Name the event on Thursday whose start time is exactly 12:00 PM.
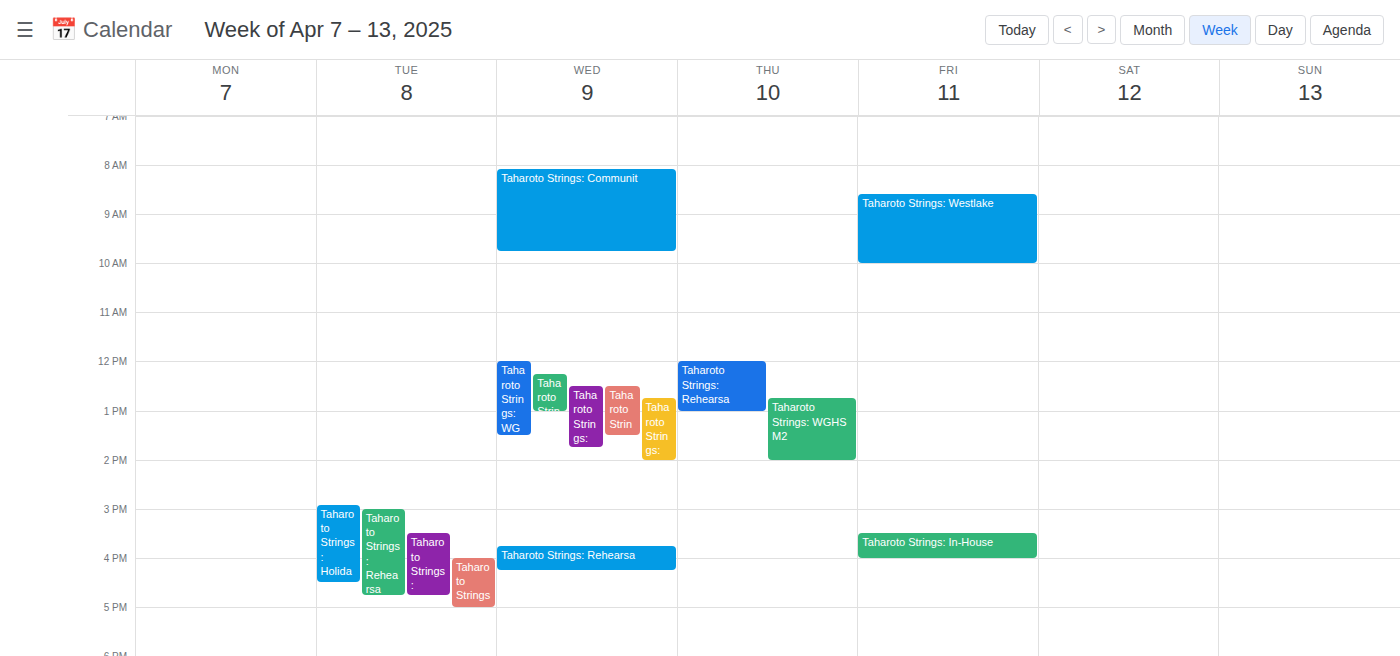
"Taharoto Strings: Rehearsa"